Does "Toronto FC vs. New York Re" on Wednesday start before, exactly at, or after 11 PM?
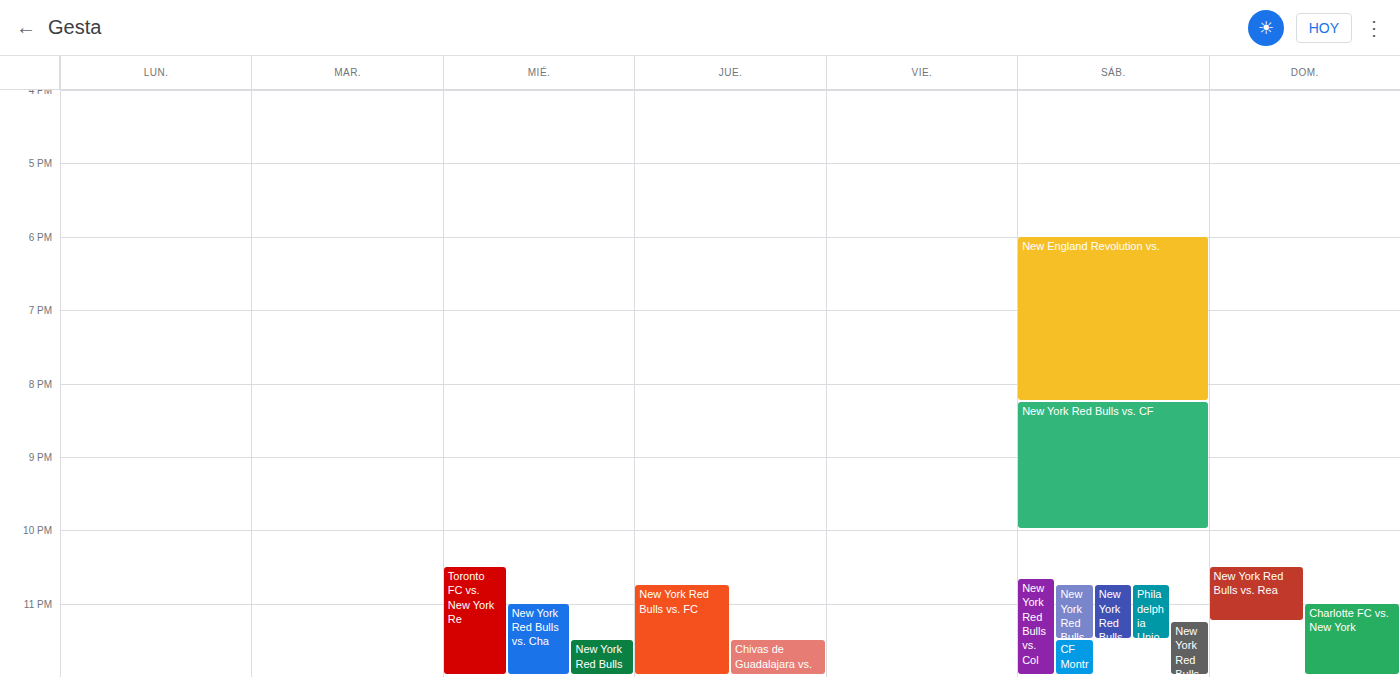
10:30 PM -- before 11 PM, 30 minutes above the 11 PM line.